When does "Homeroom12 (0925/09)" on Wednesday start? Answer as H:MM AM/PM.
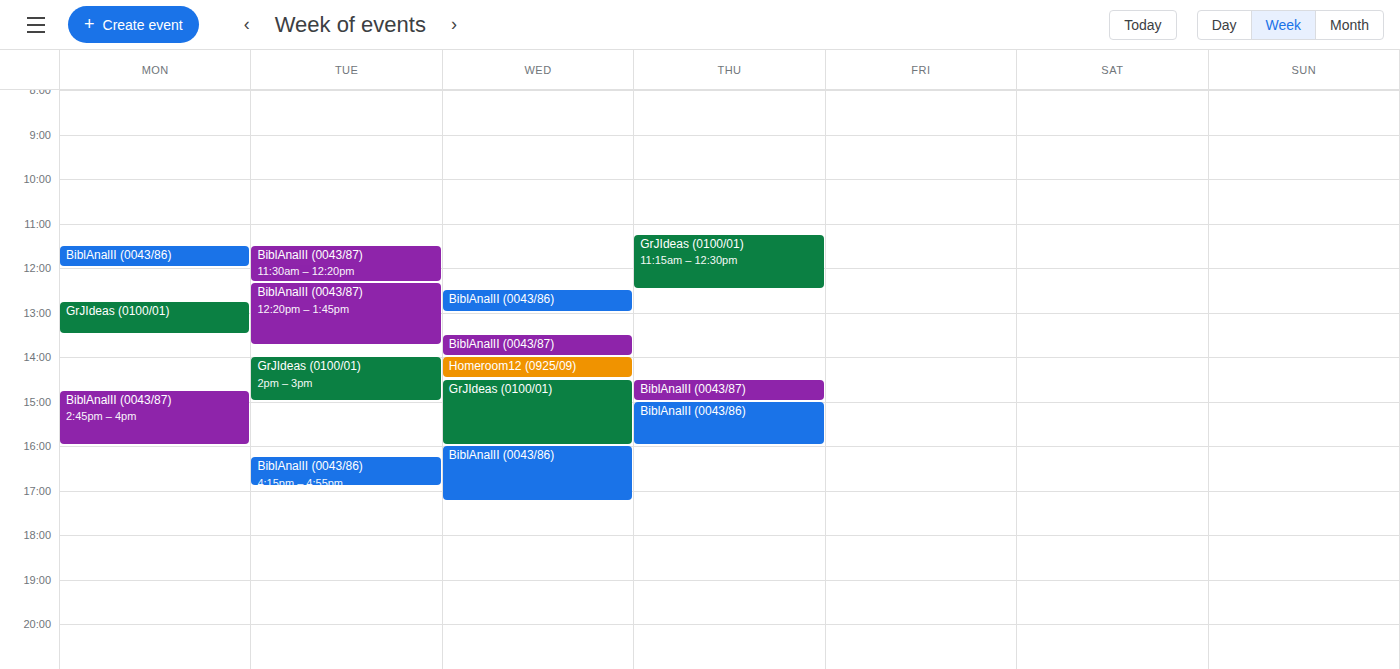
2:00 PM